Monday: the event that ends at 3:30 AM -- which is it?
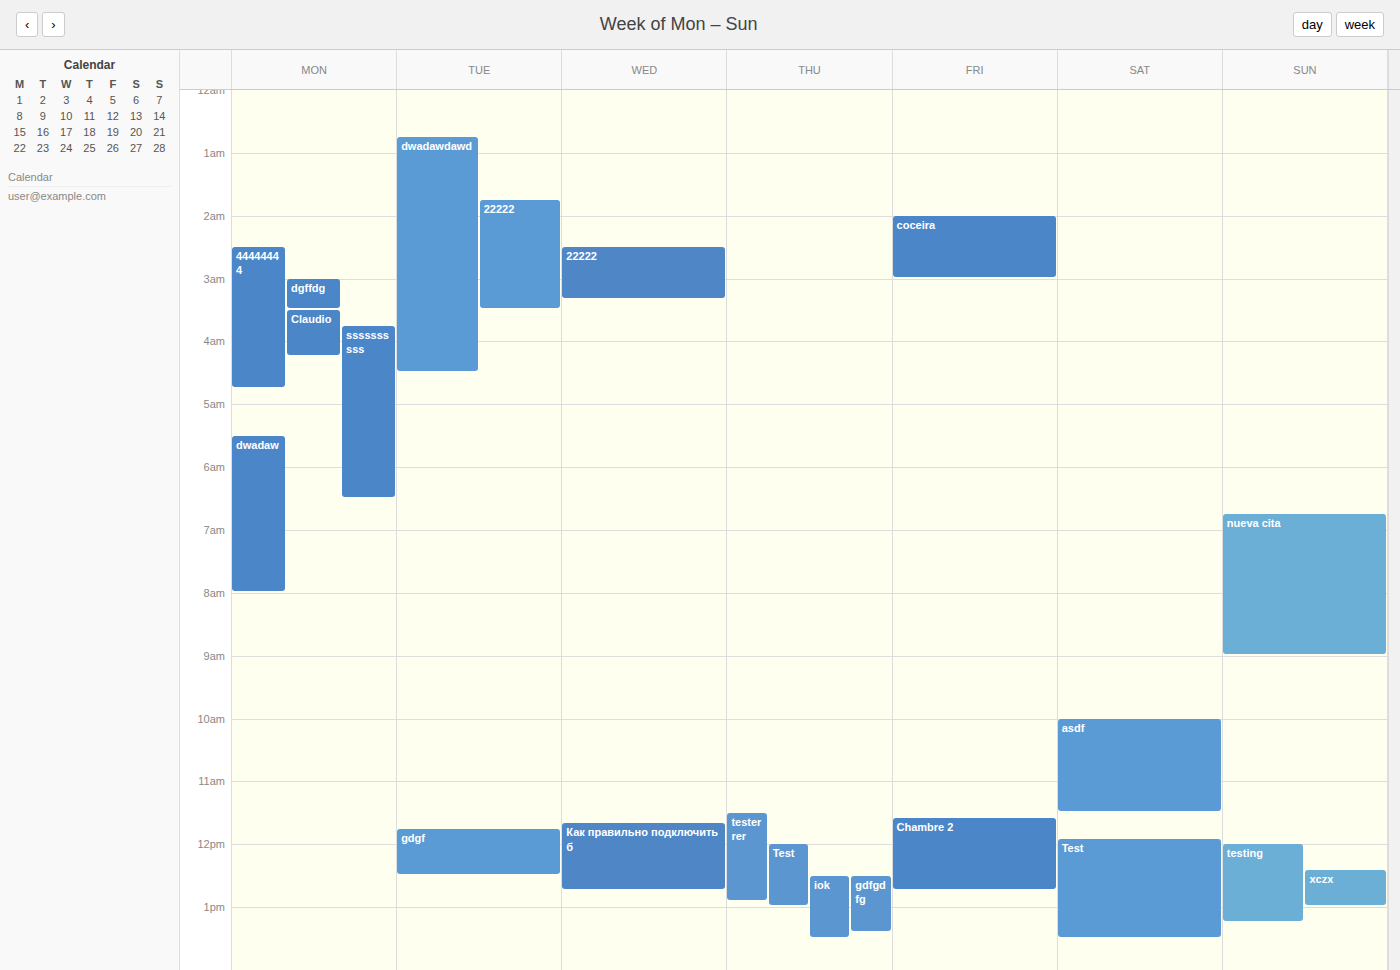
"dgffdg"